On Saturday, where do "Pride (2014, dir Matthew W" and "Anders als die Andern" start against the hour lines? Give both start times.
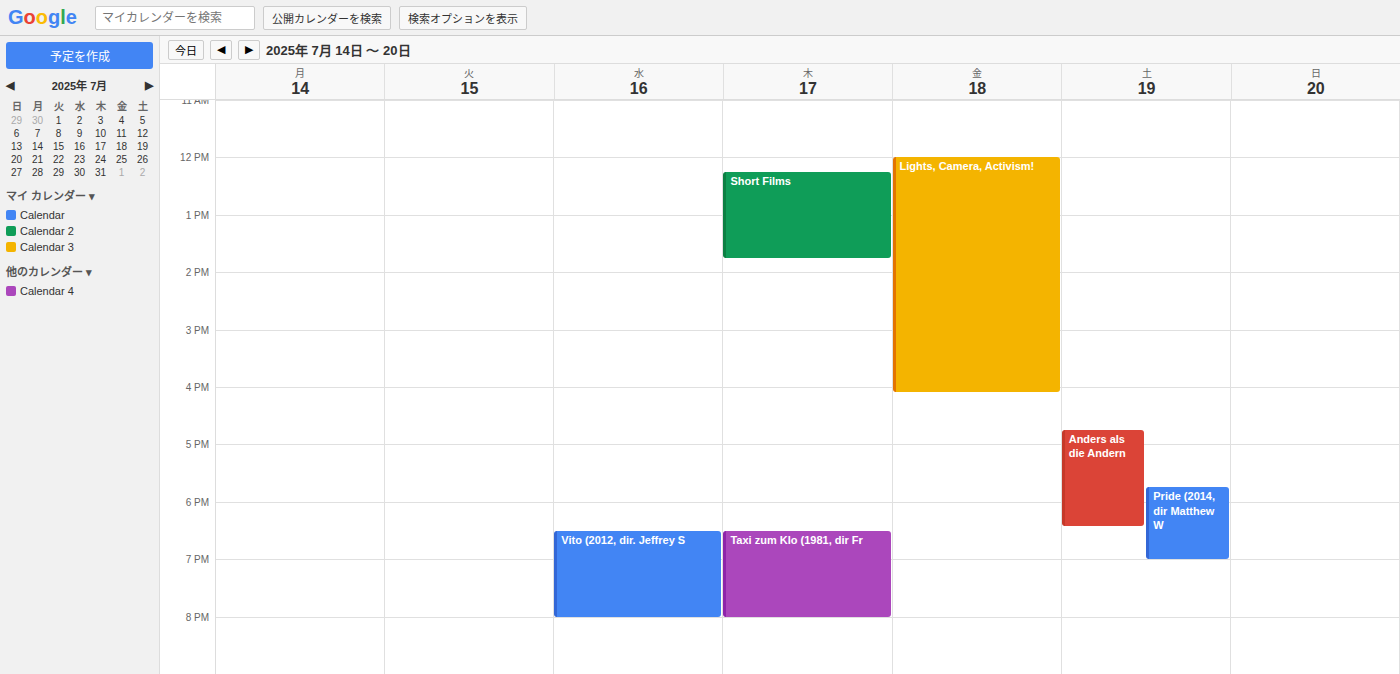
"Pride (2014, dir Matthew W": 5:45 PM, neither: three quarters of the way from the 5 PM line to the 6 PM line. "Anders als die Andern": 4:45 PM, neither: three quarters of the way from the 4 PM line to the 5 PM line.